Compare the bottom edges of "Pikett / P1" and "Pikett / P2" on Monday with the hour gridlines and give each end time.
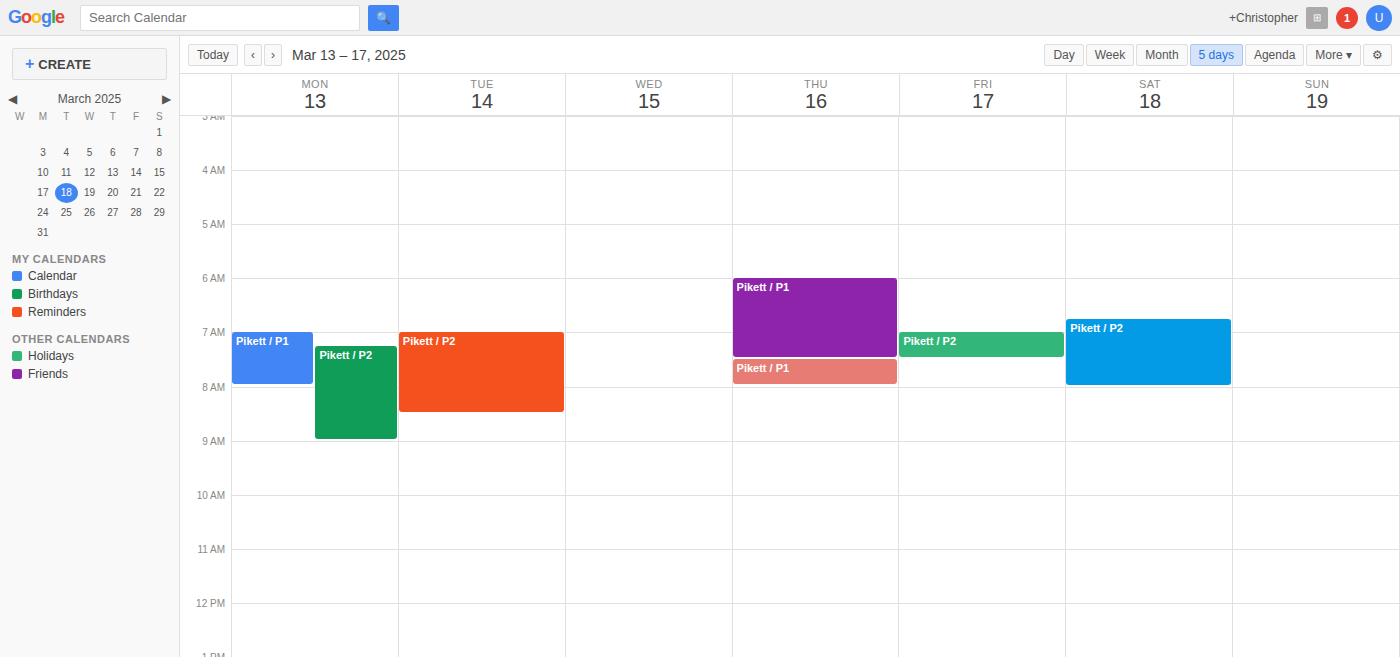
"Pikett / P1": 8:00 AM, exactly on the 8 AM line. "Pikett / P2": 9:00 AM, exactly on the 9 AM line.